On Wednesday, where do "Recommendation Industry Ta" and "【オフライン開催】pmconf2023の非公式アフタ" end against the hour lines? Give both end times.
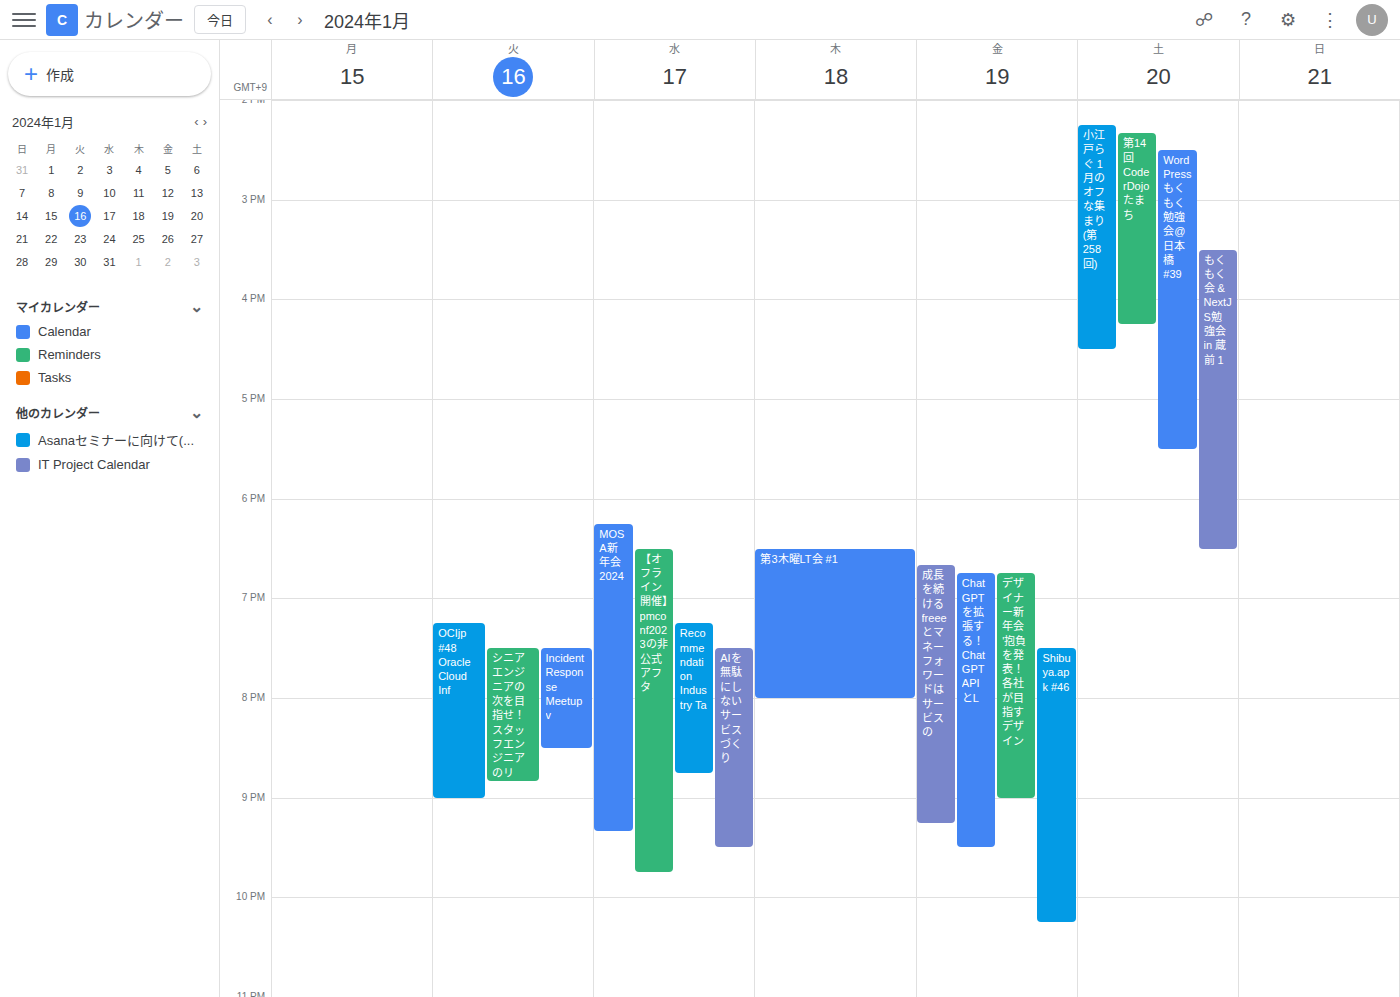
"Recommendation Industry Ta": 8:45 PM, neither: three quarters of the way from the 8 PM line to the 9 PM line. "【オフライン開催】pmconf2023の非公式アフタ": 9:45 PM, neither: three quarters of the way from the 9 PM line to the 10 PM line.